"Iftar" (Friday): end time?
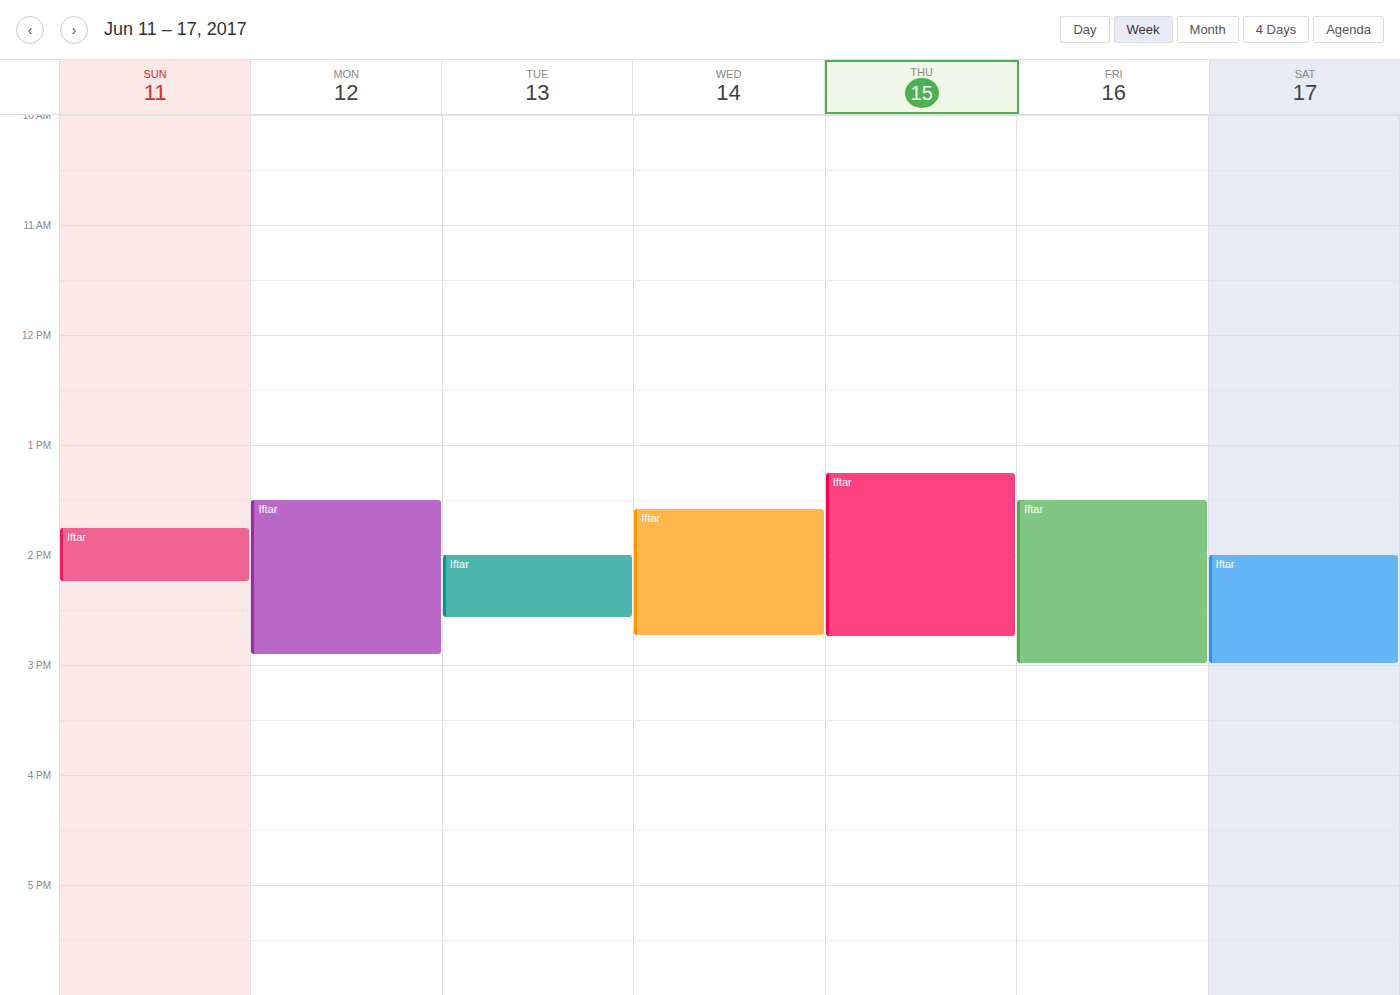
3:00 PM